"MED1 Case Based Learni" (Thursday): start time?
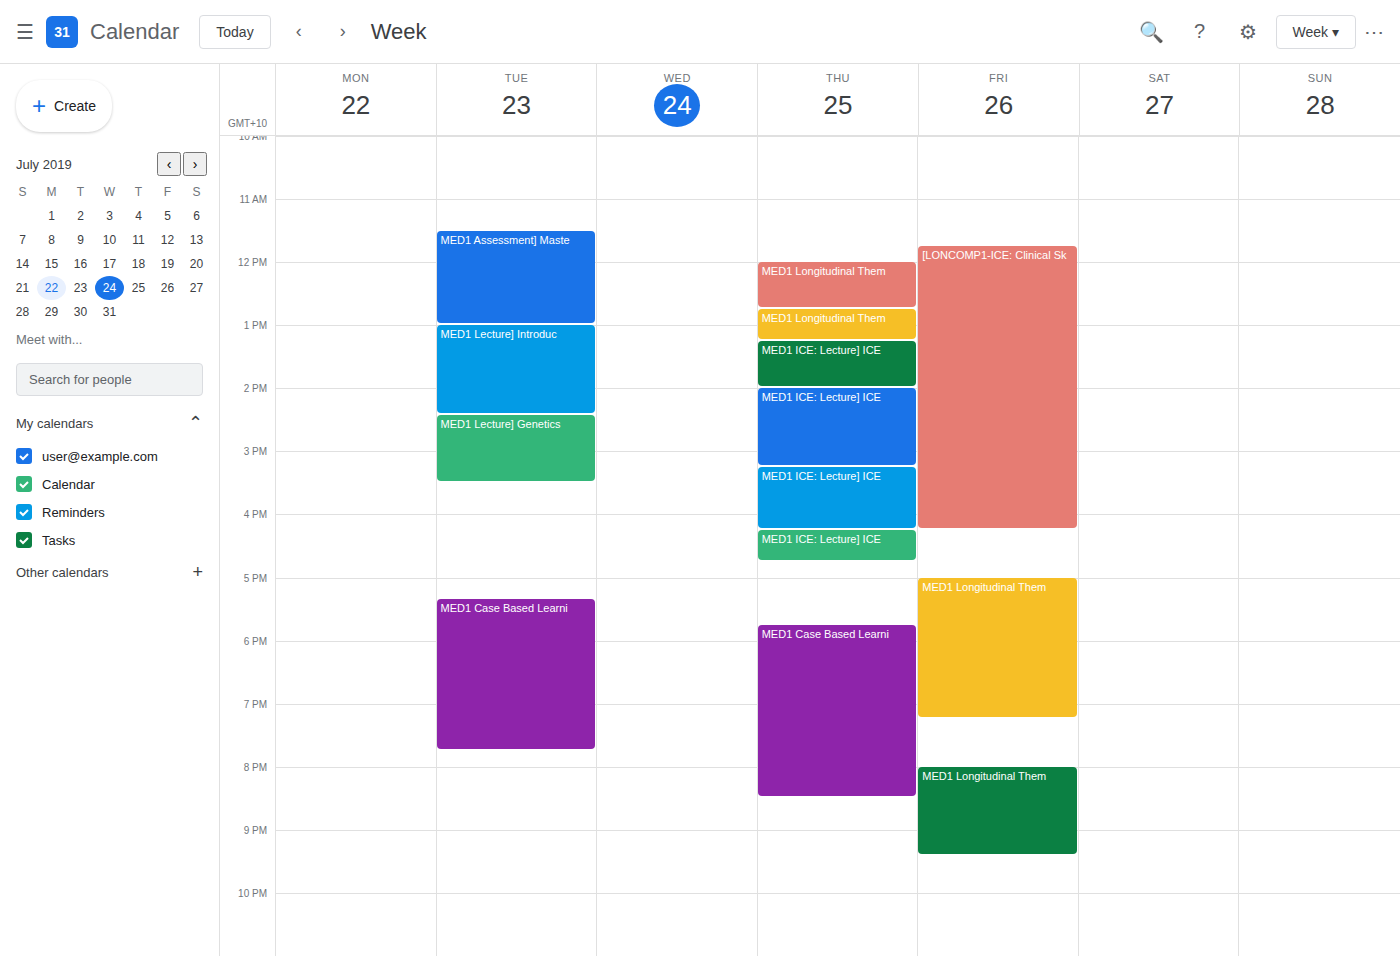
5:45 PM